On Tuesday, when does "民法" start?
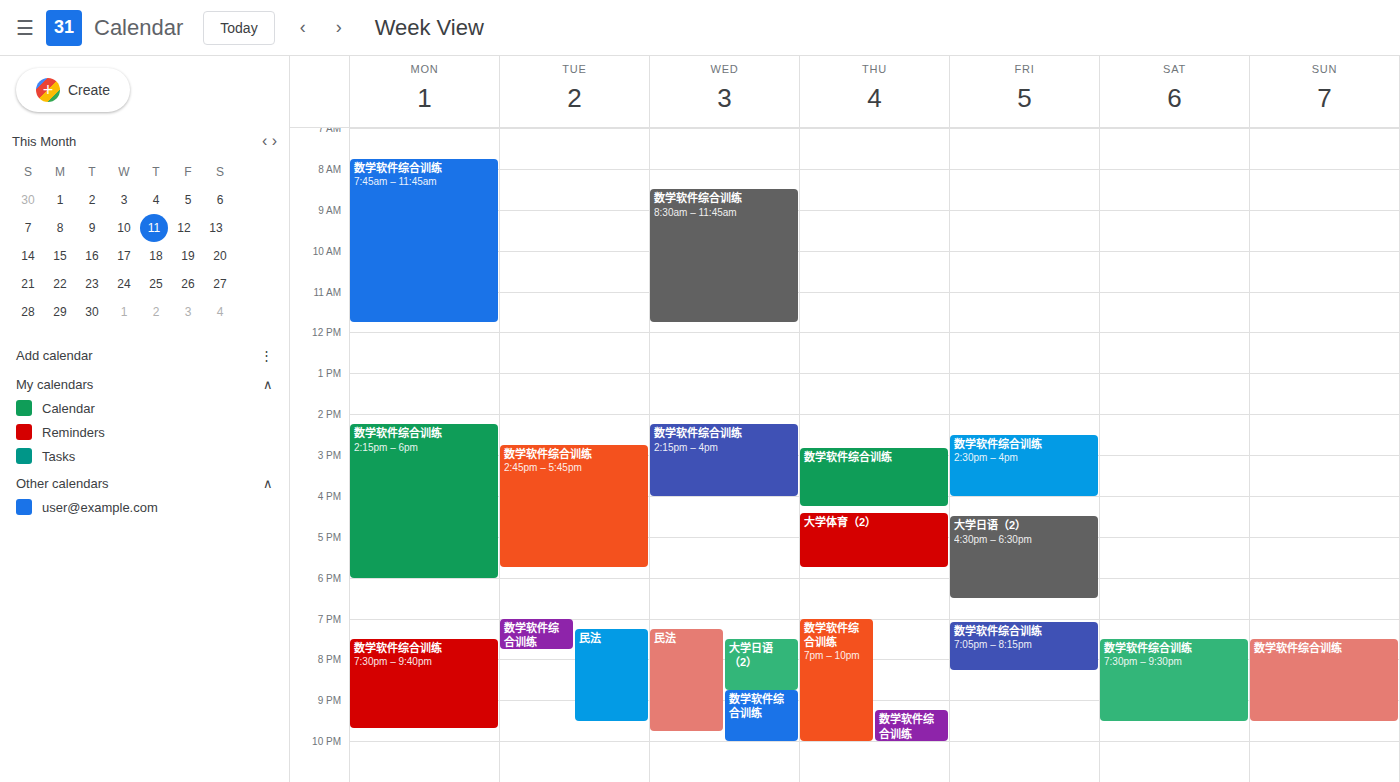
7:15 PM